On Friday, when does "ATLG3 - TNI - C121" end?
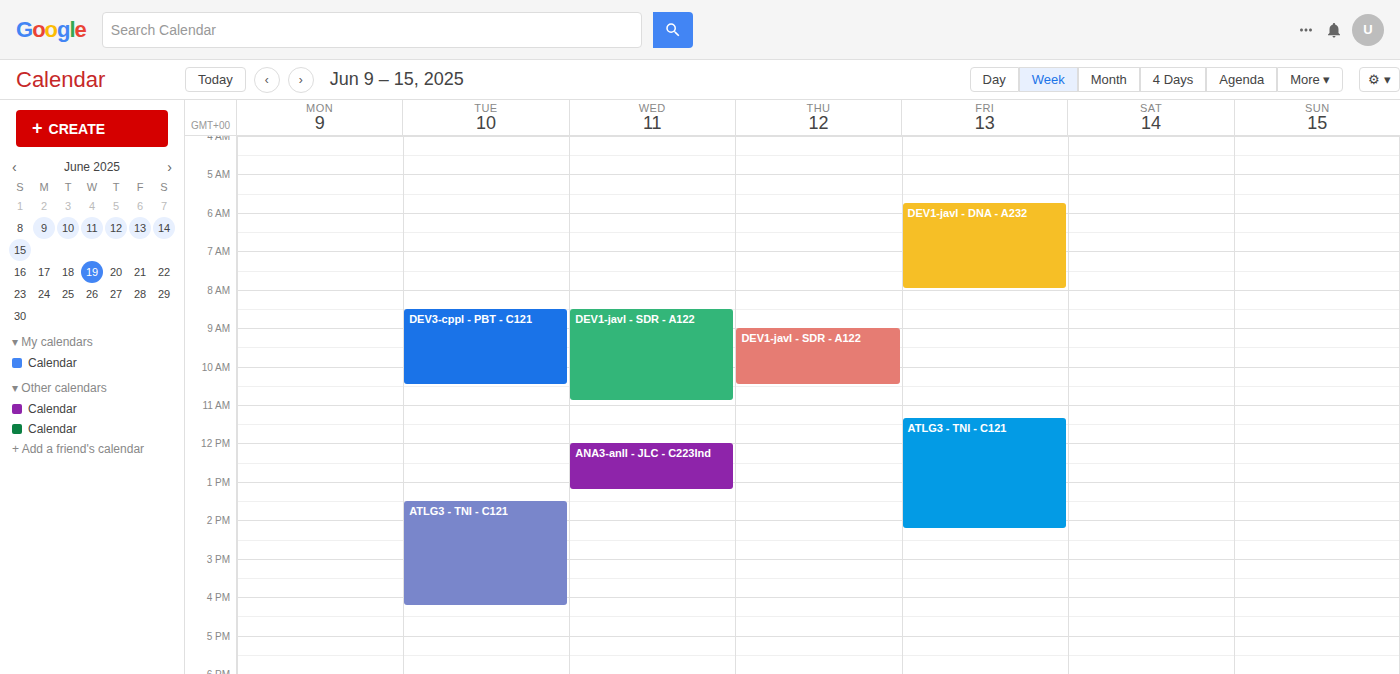
2:15 PM